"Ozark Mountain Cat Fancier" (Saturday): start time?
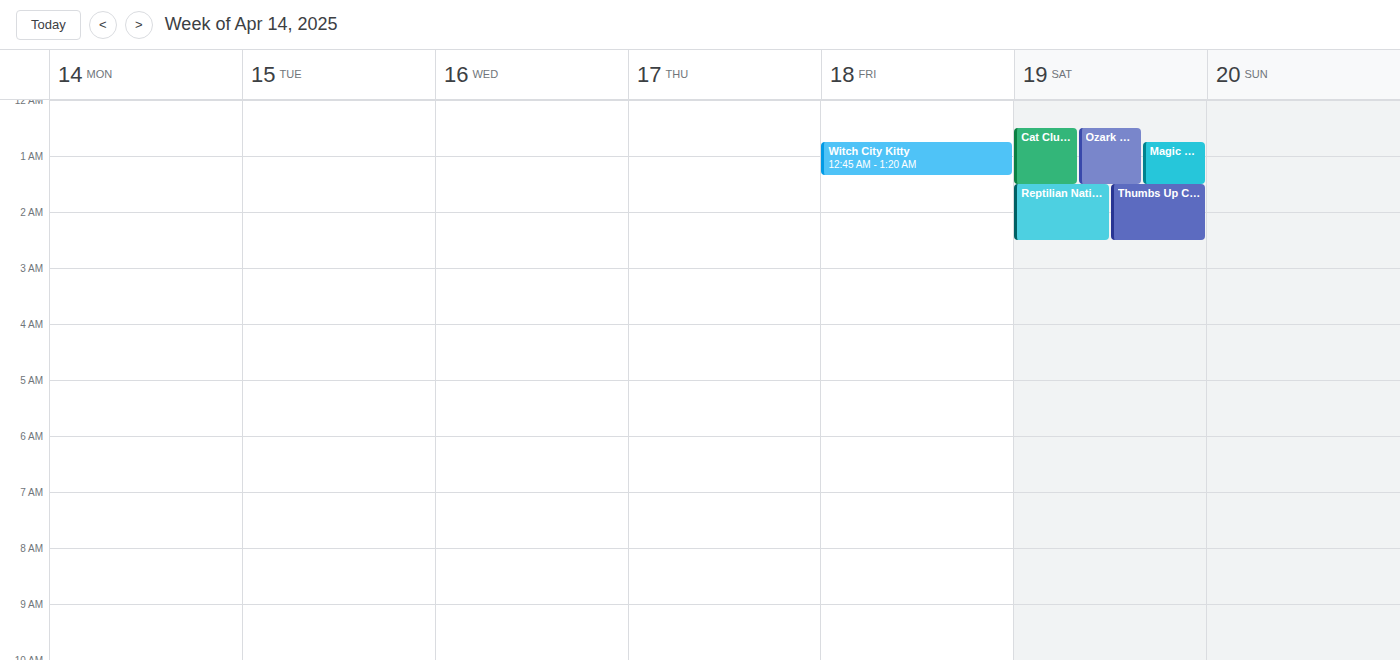
12:30 AM